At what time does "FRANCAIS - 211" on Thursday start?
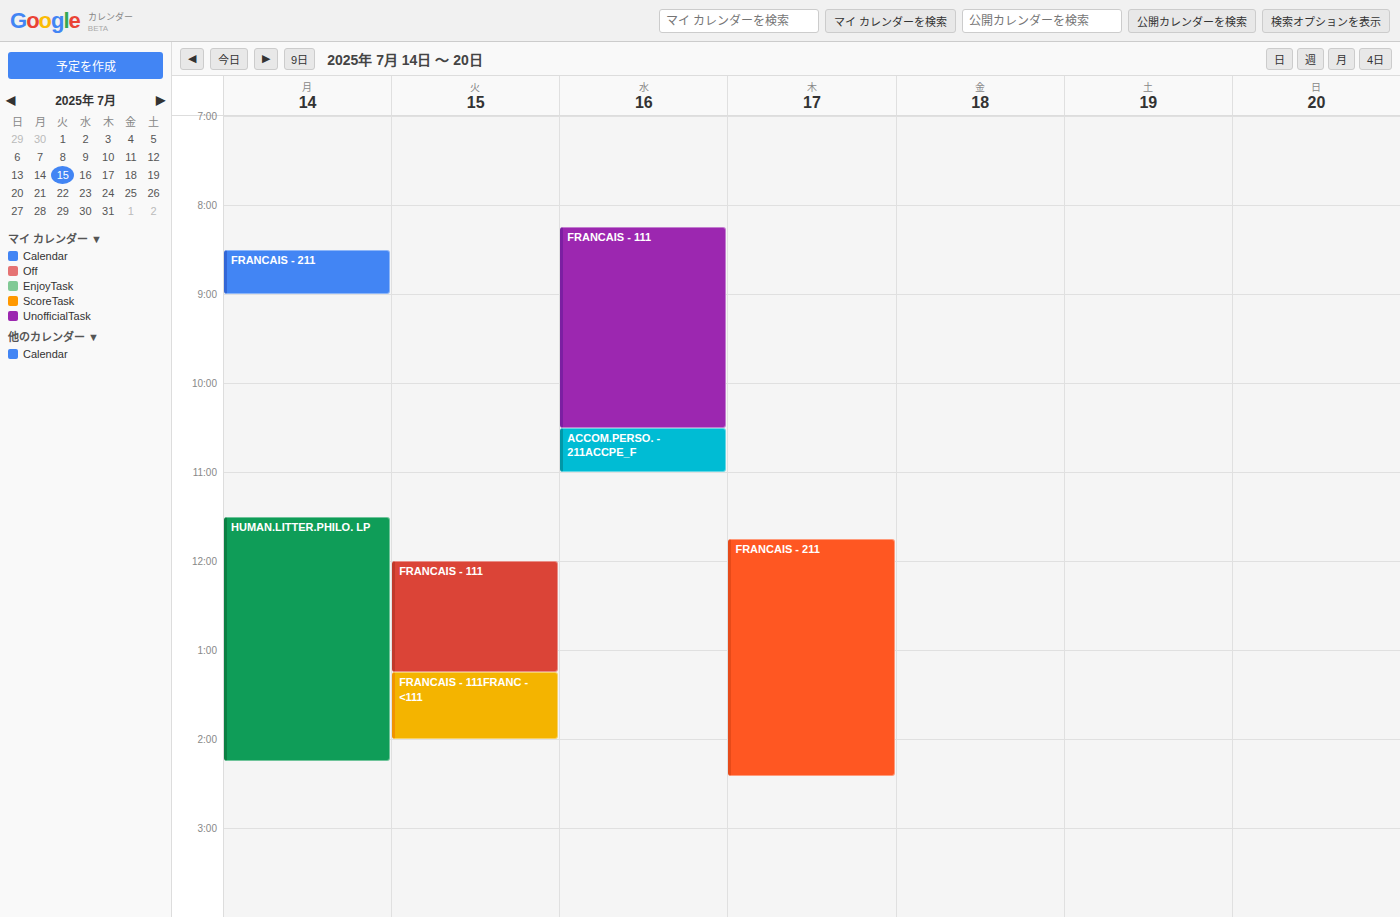
11:45 AM